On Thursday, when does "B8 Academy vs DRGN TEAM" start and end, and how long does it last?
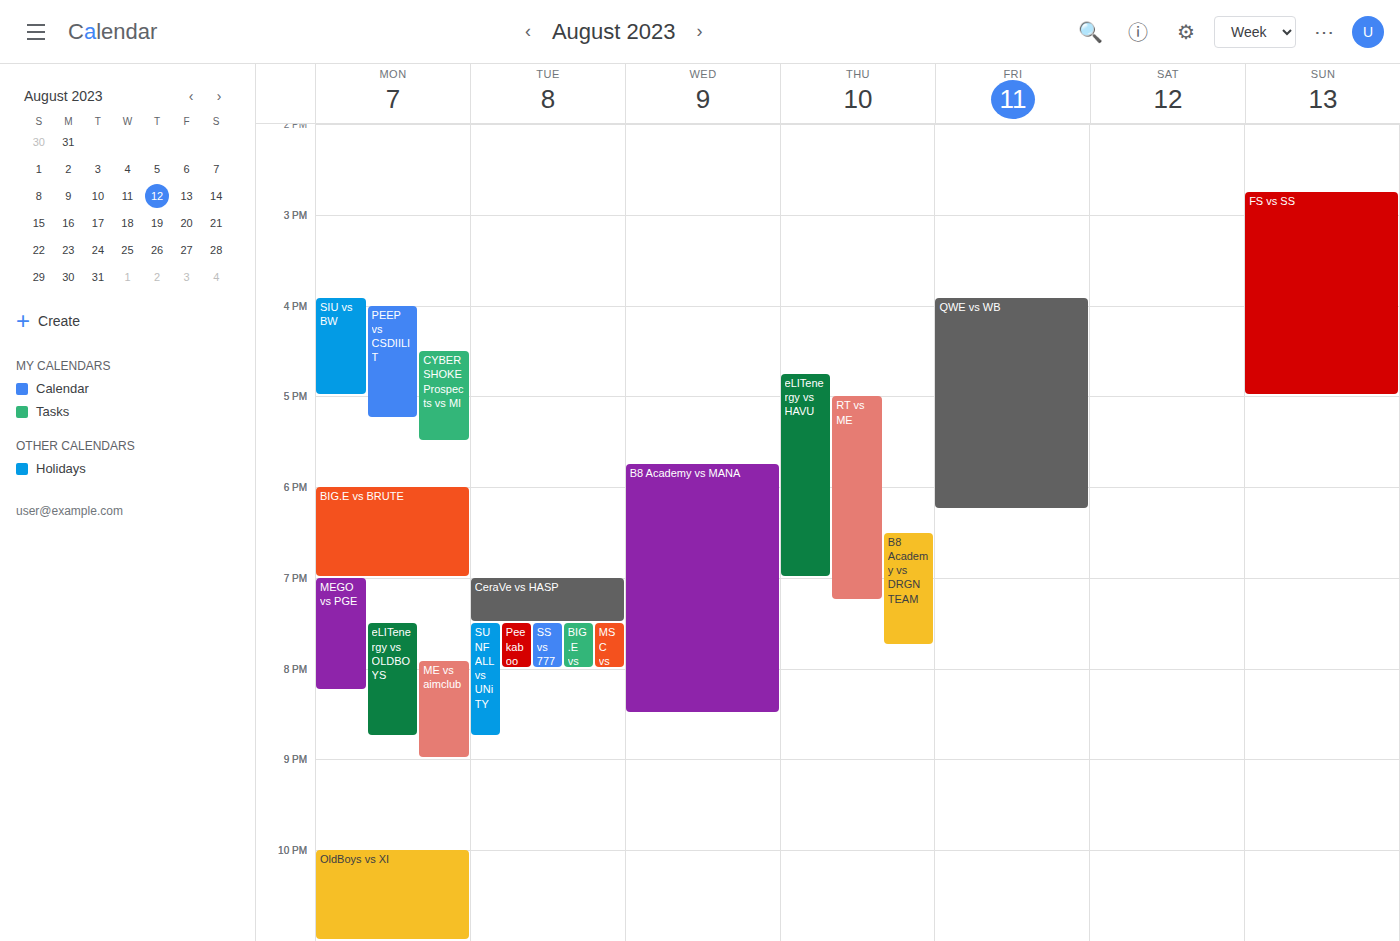
6:30 PM to 7:45 PM, 1 hour 15 minutes